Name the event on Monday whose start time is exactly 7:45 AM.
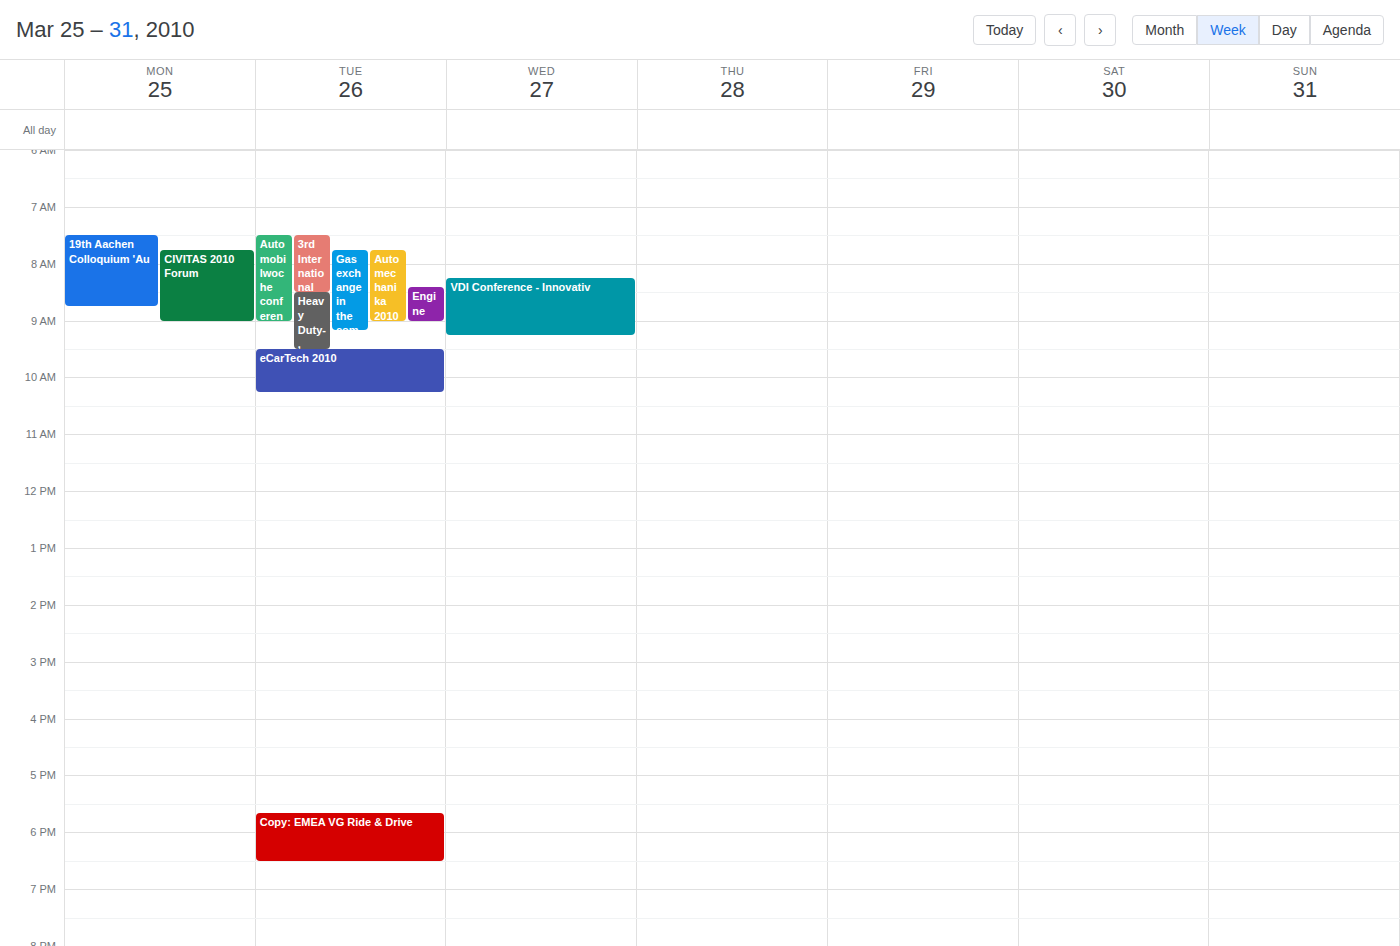
"CIVITAS 2010 Forum"